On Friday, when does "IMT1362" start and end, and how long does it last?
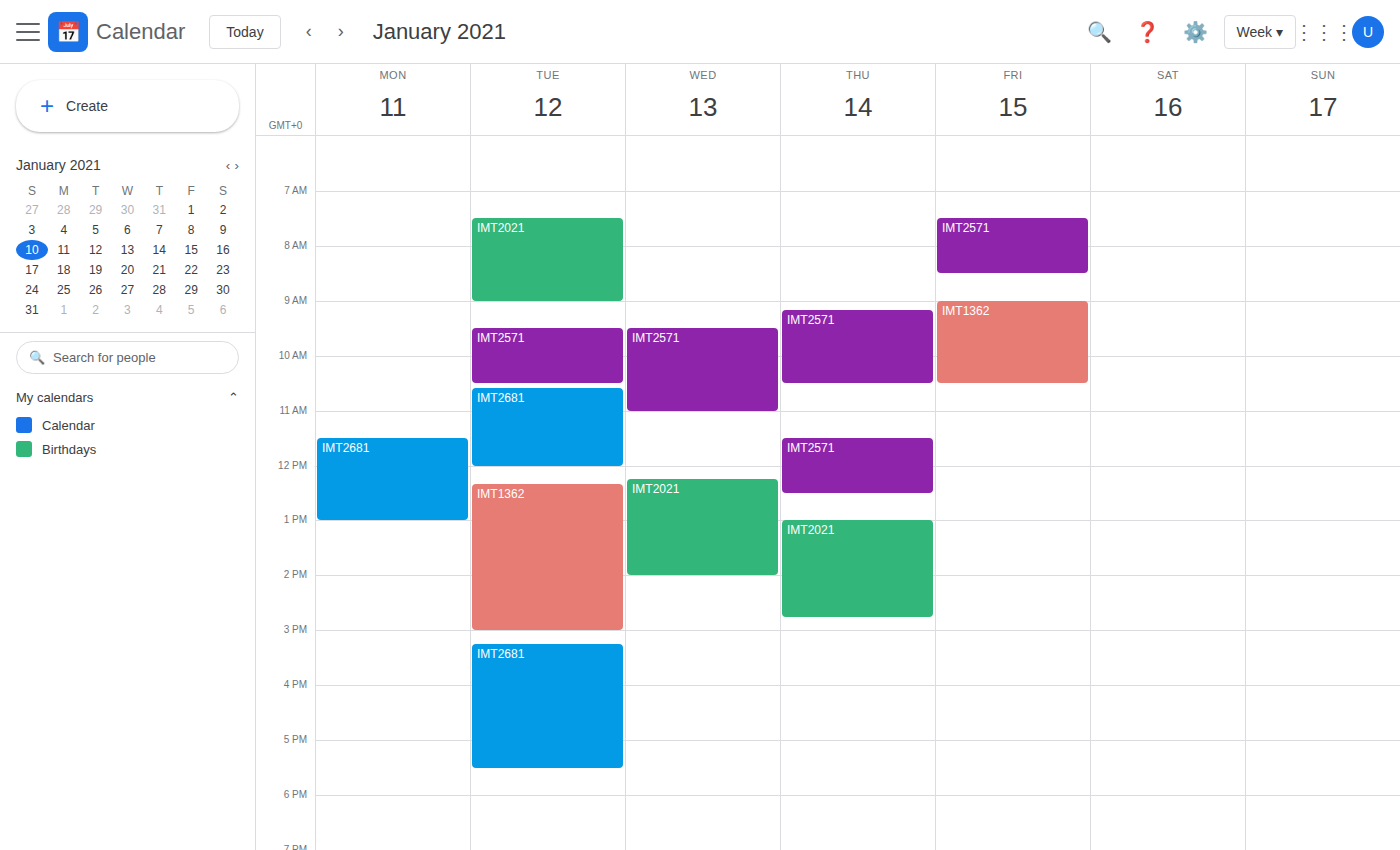
9:00 AM to 10:30 AM, 1 hour 30 minutes